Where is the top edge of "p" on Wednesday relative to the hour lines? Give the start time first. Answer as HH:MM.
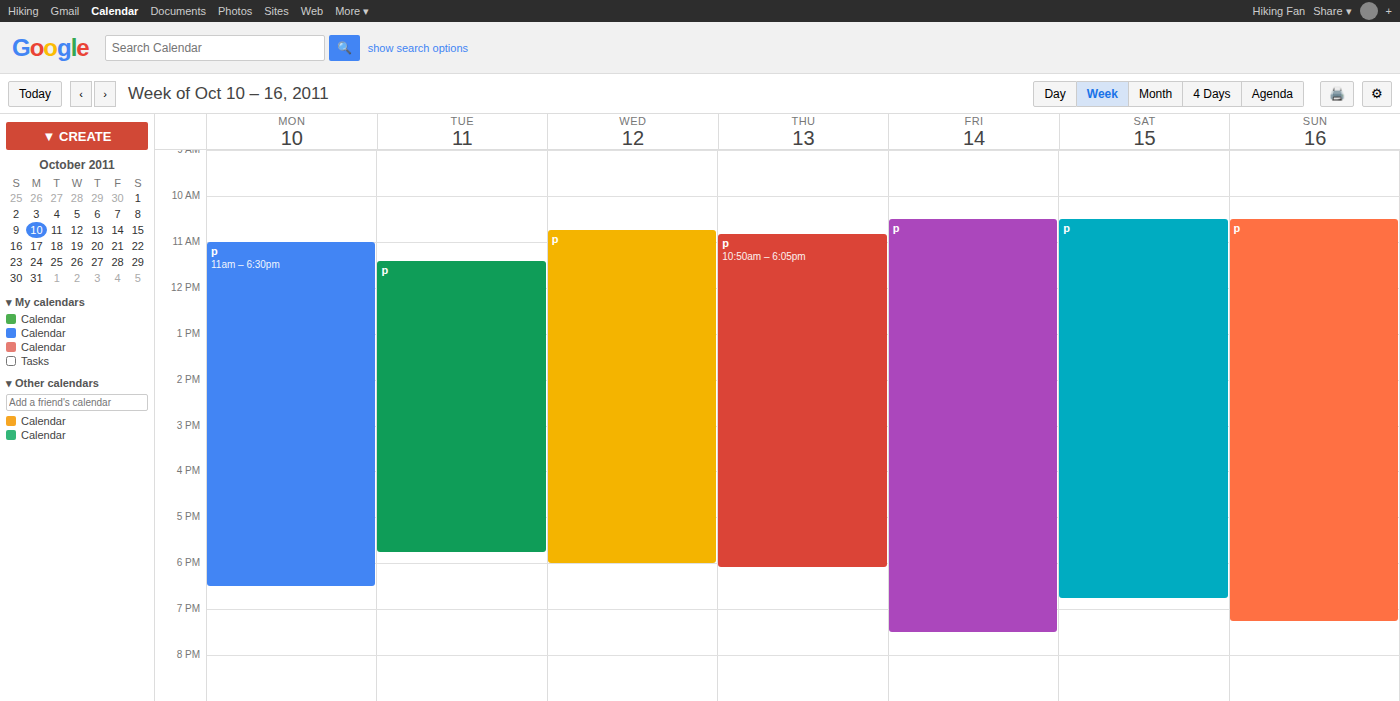
10:45 -- neither: three quarters of the way from the 10:00 line to the 11:00 line.